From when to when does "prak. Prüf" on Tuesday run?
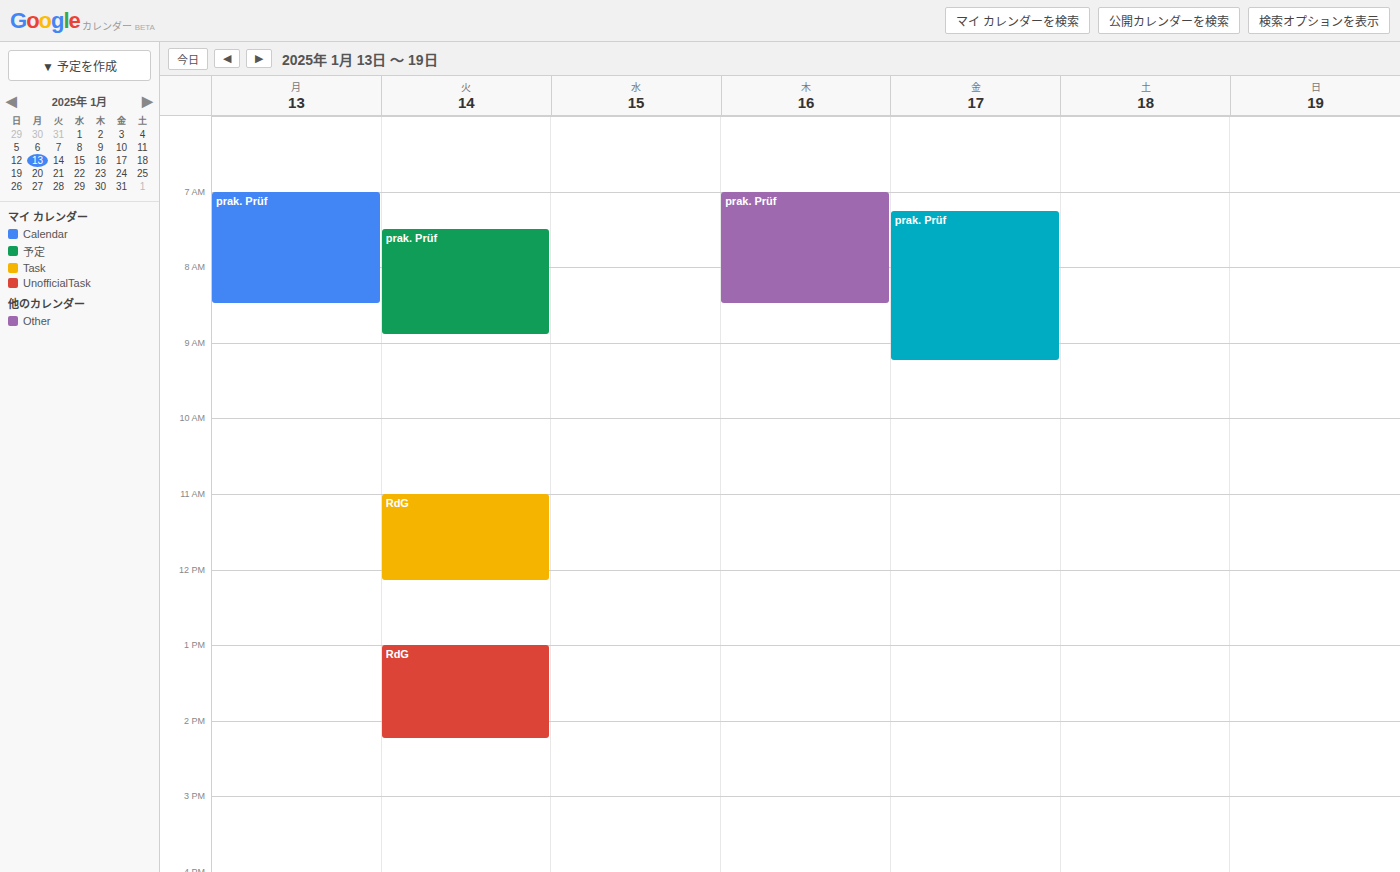
7:30 AM to 8:55 AM